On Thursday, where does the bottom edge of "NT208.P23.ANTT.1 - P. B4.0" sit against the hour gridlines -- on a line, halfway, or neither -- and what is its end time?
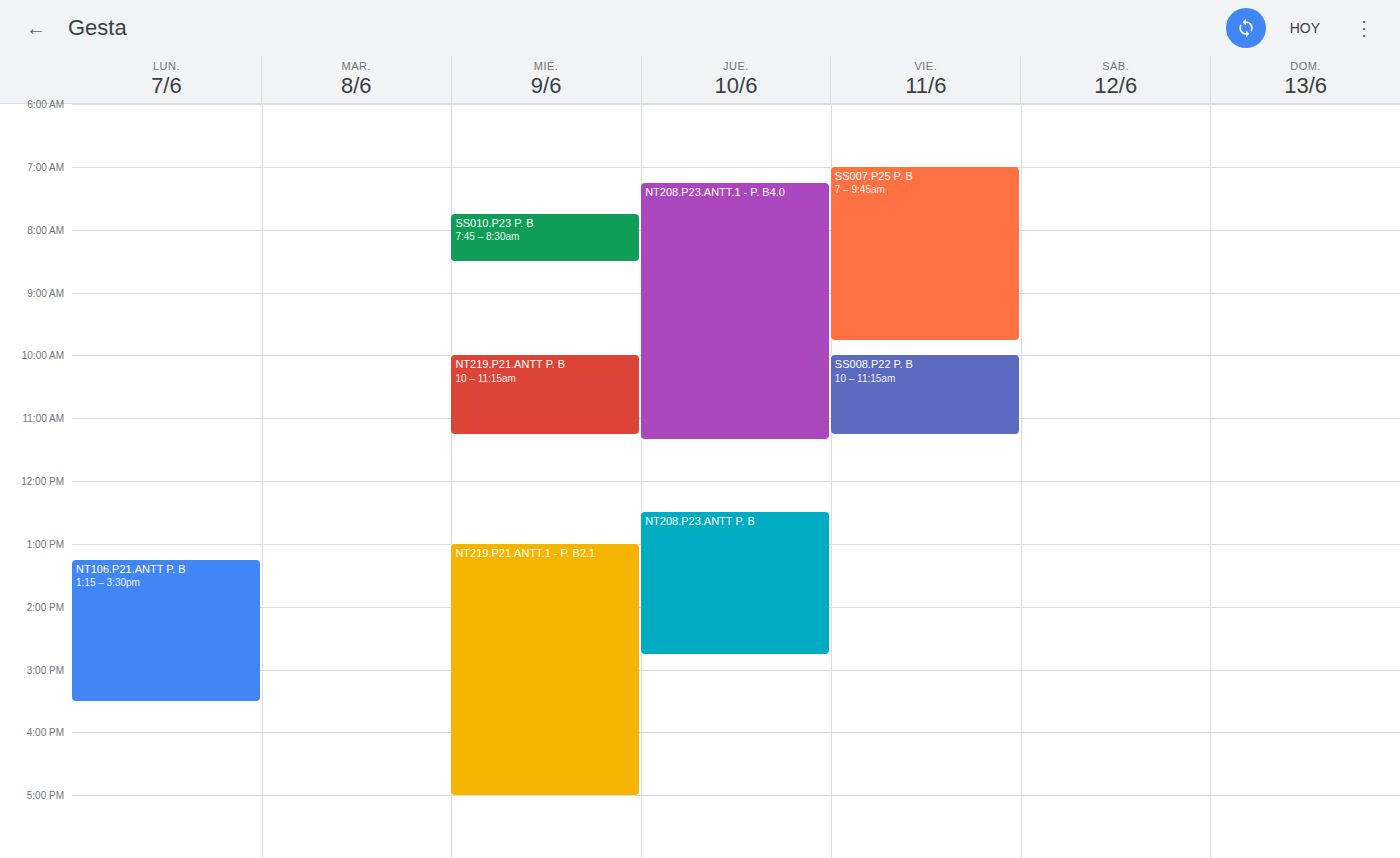
11:20 -- neither: 20 minutes below the 11:00 line and 40 minutes above the 12:00 line.